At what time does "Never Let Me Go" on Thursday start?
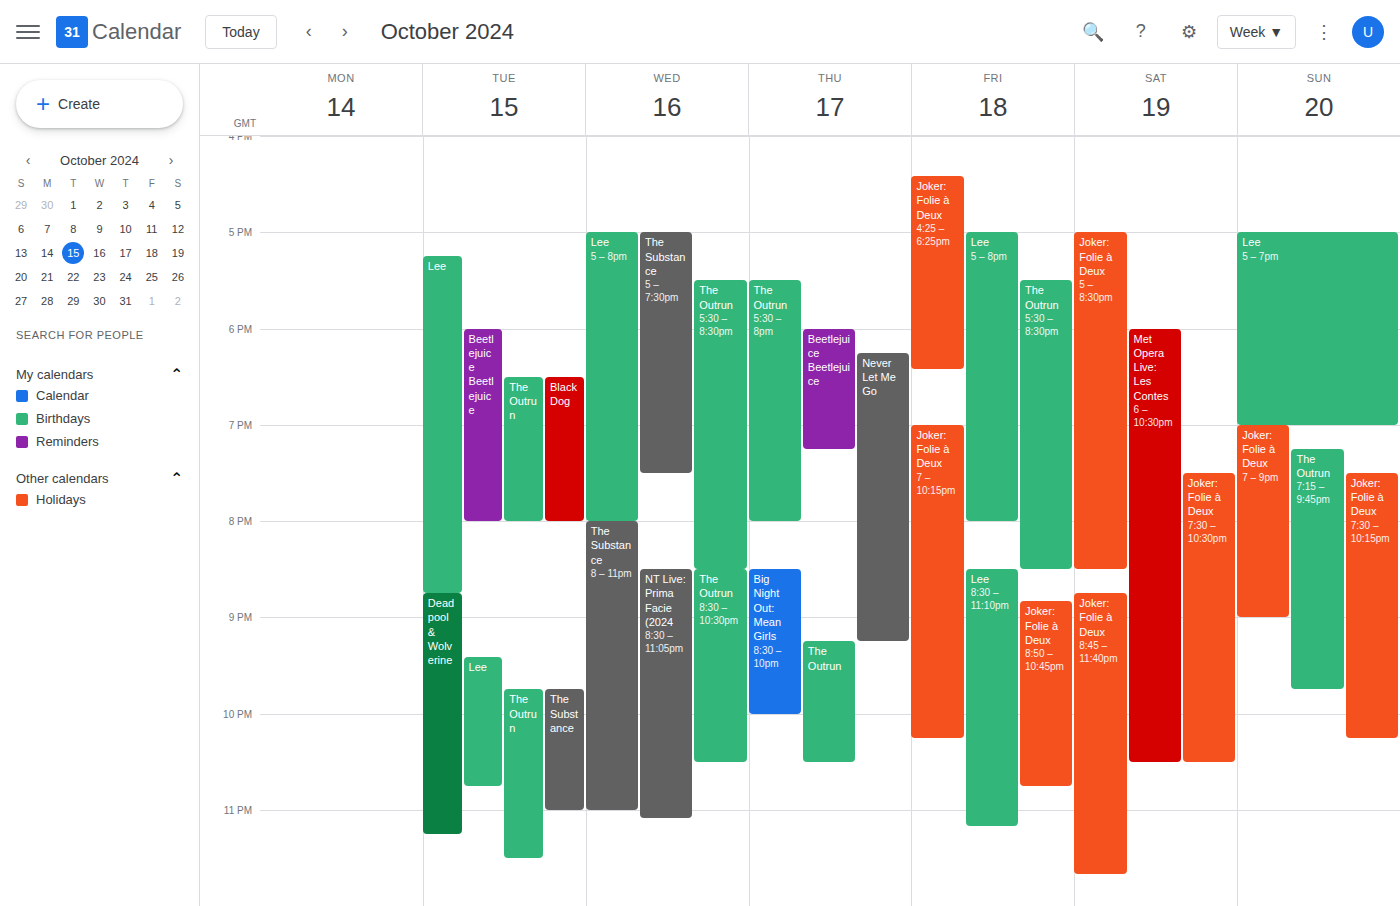
6:15 PM